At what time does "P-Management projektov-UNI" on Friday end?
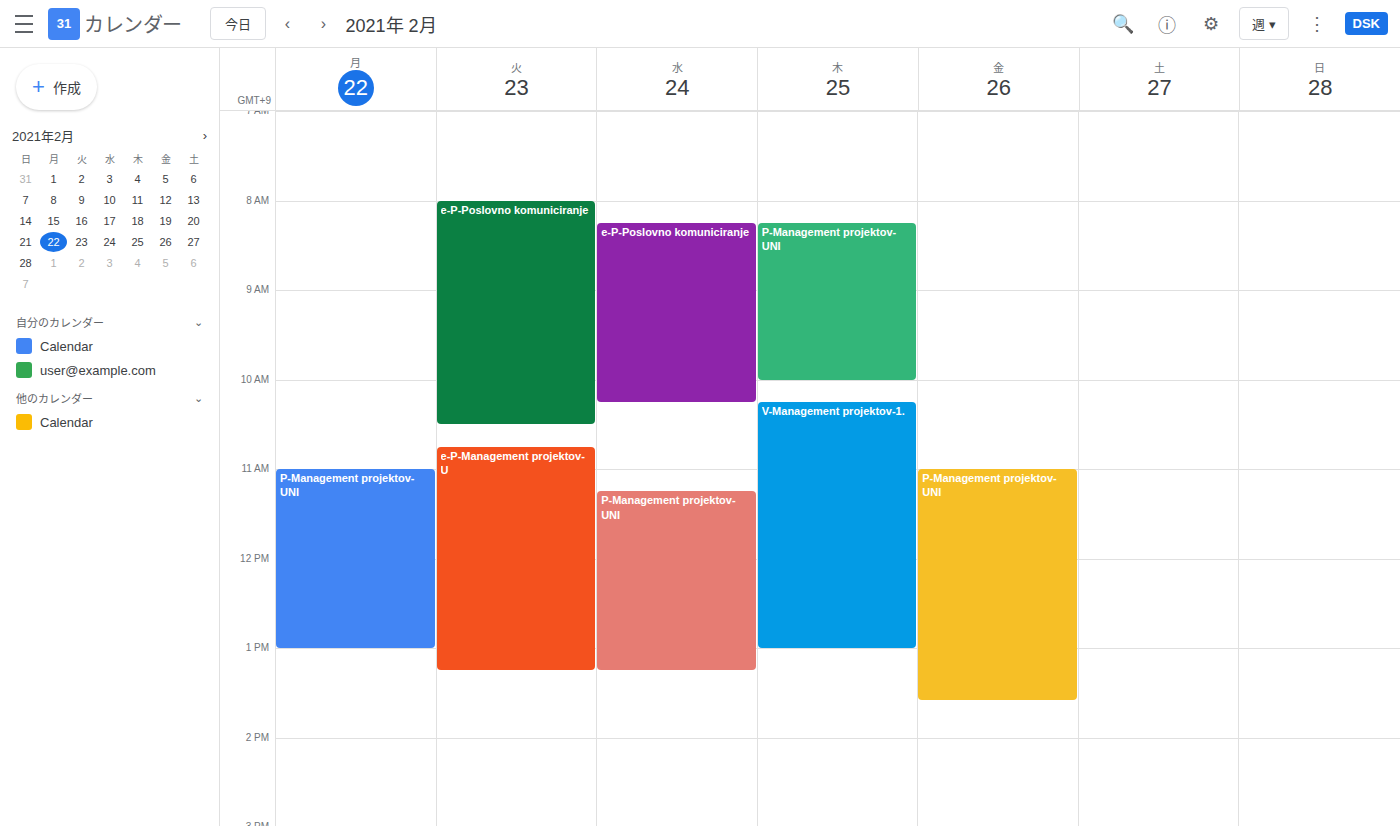
13:35